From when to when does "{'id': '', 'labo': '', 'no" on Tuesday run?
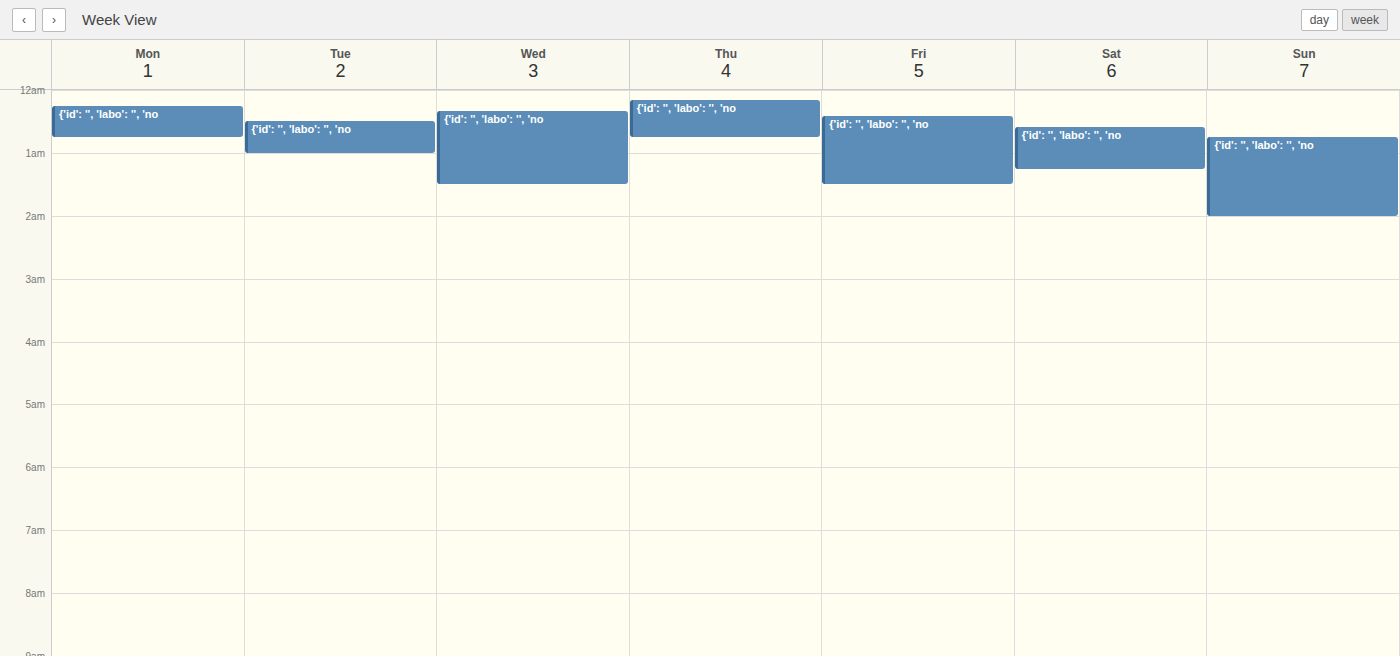
12:30 AM to 1:00 AM